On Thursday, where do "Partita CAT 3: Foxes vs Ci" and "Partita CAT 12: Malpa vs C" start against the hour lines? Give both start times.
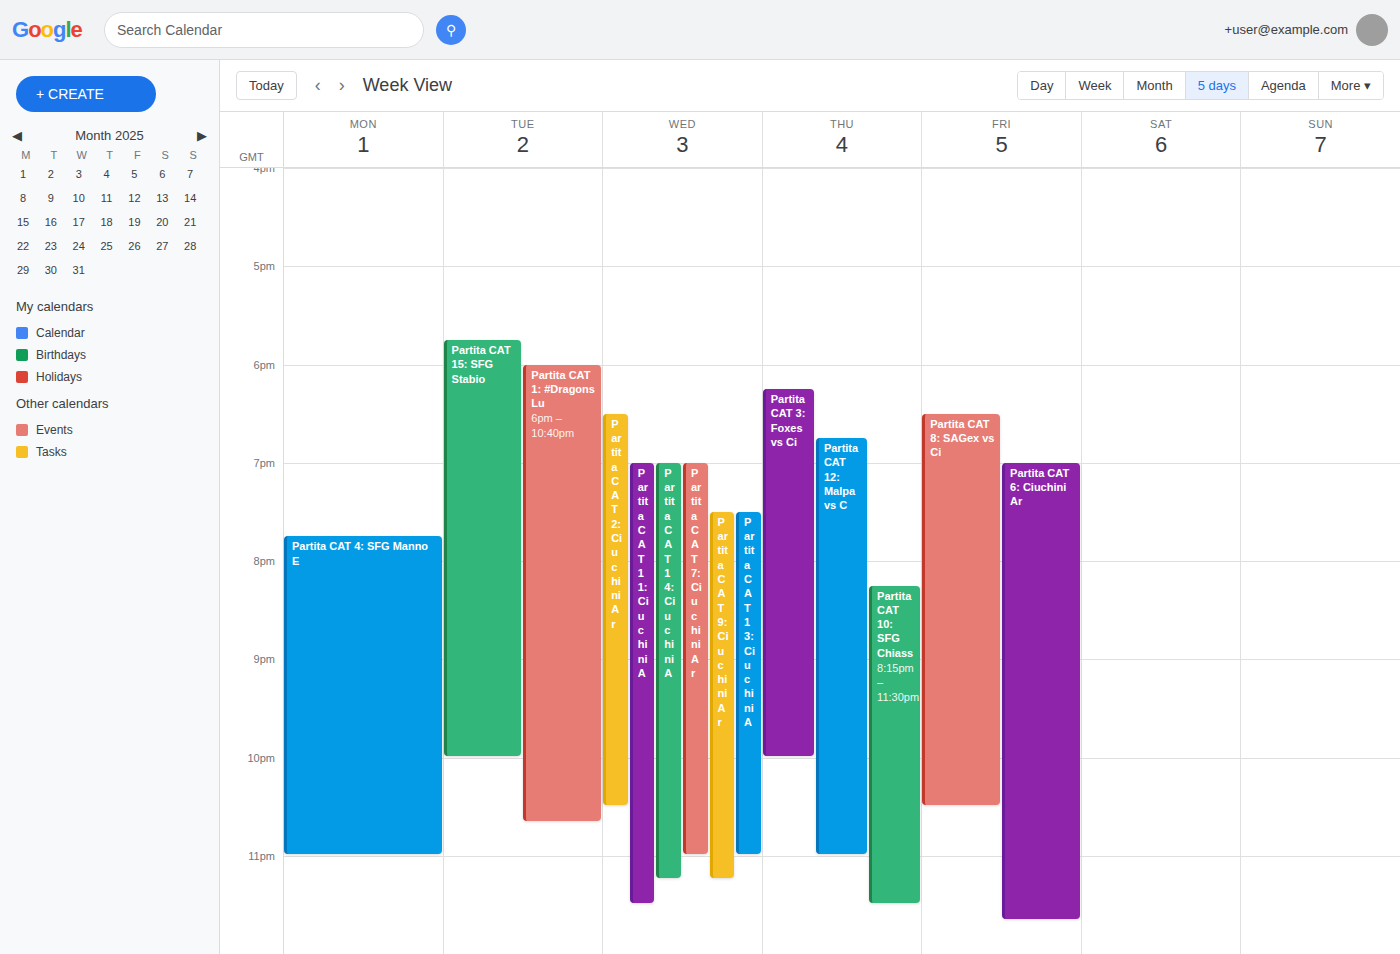
"Partita CAT 3: Foxes vs Ci": 6:15 PM, neither: a quarter of the way from the 6 PM line to the 7 PM line. "Partita CAT 12: Malpa vs C": 6:45 PM, neither: three quarters of the way from the 6 PM line to the 7 PM line.